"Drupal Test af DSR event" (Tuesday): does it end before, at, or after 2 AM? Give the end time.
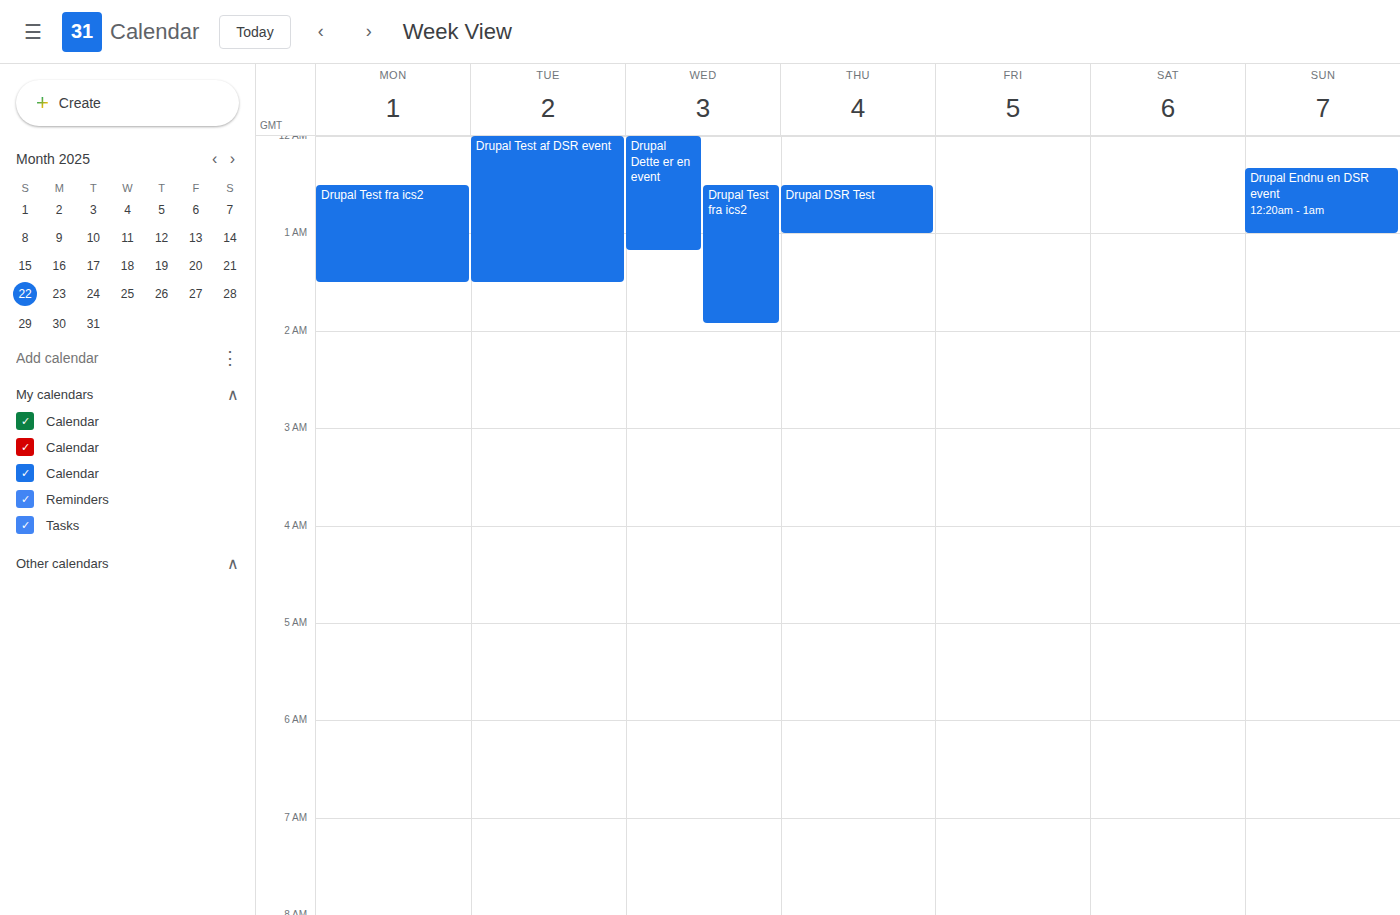
1:30 AM -- before 2 AM, 30 minutes above the 2 AM line.